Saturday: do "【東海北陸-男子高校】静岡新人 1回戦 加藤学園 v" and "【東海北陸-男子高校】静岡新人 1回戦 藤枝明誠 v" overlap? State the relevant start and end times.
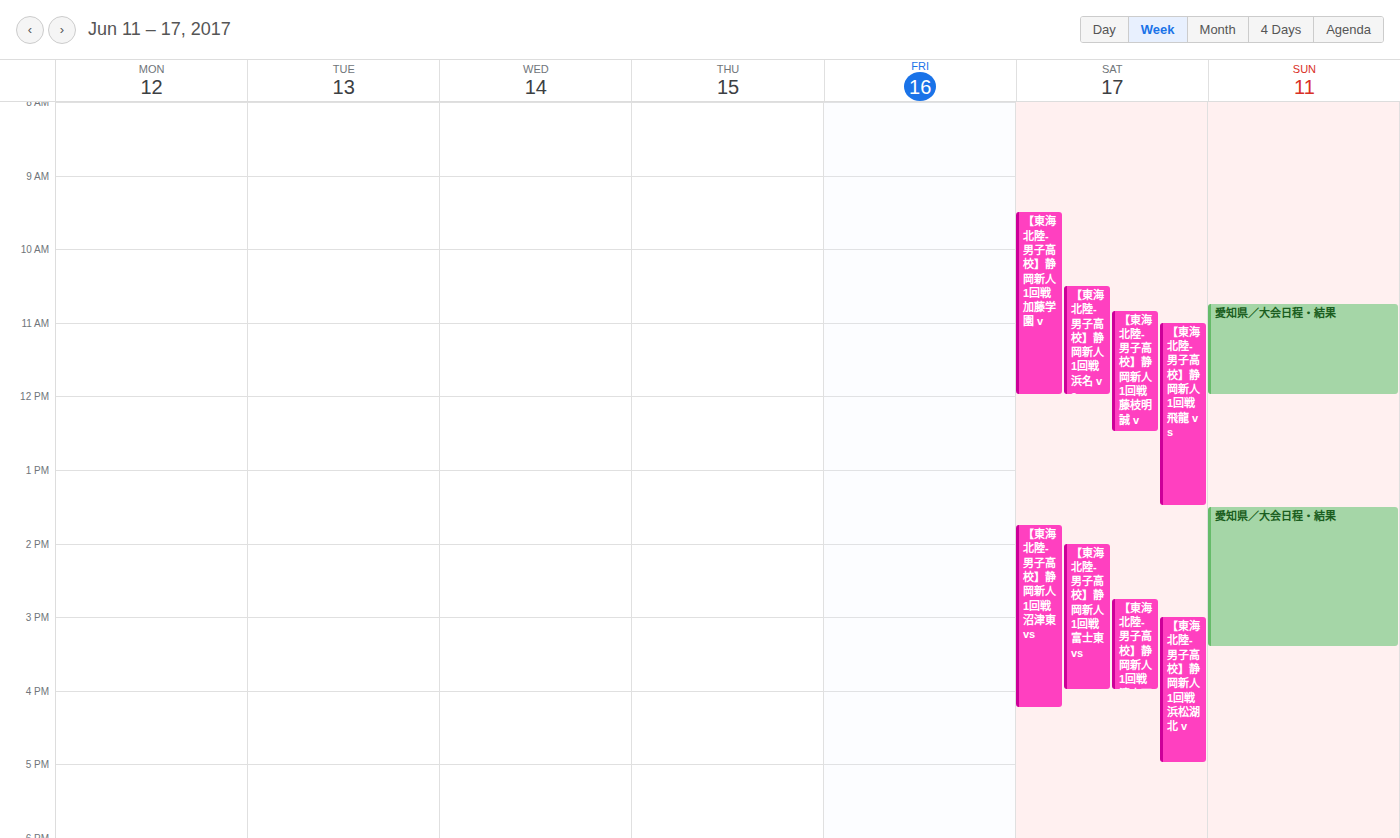
"【東海北陸-男子高校】静岡新人 1回戦 藤枝明誠 v" starts at 10:50 AM, before "【東海北陸-男子高校】静岡新人 1回戦 加藤学園 v" ends at 12:00 PM -- they overlap.